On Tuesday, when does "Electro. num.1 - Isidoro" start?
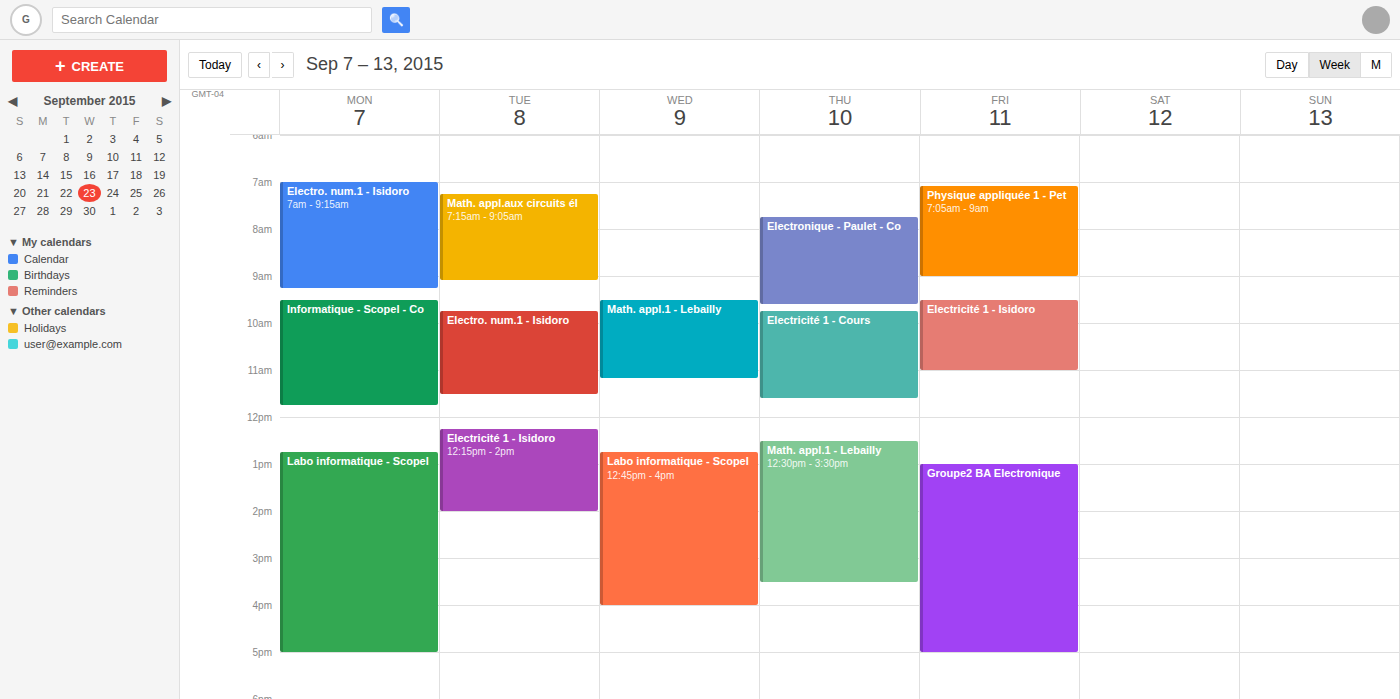
9:45 AM